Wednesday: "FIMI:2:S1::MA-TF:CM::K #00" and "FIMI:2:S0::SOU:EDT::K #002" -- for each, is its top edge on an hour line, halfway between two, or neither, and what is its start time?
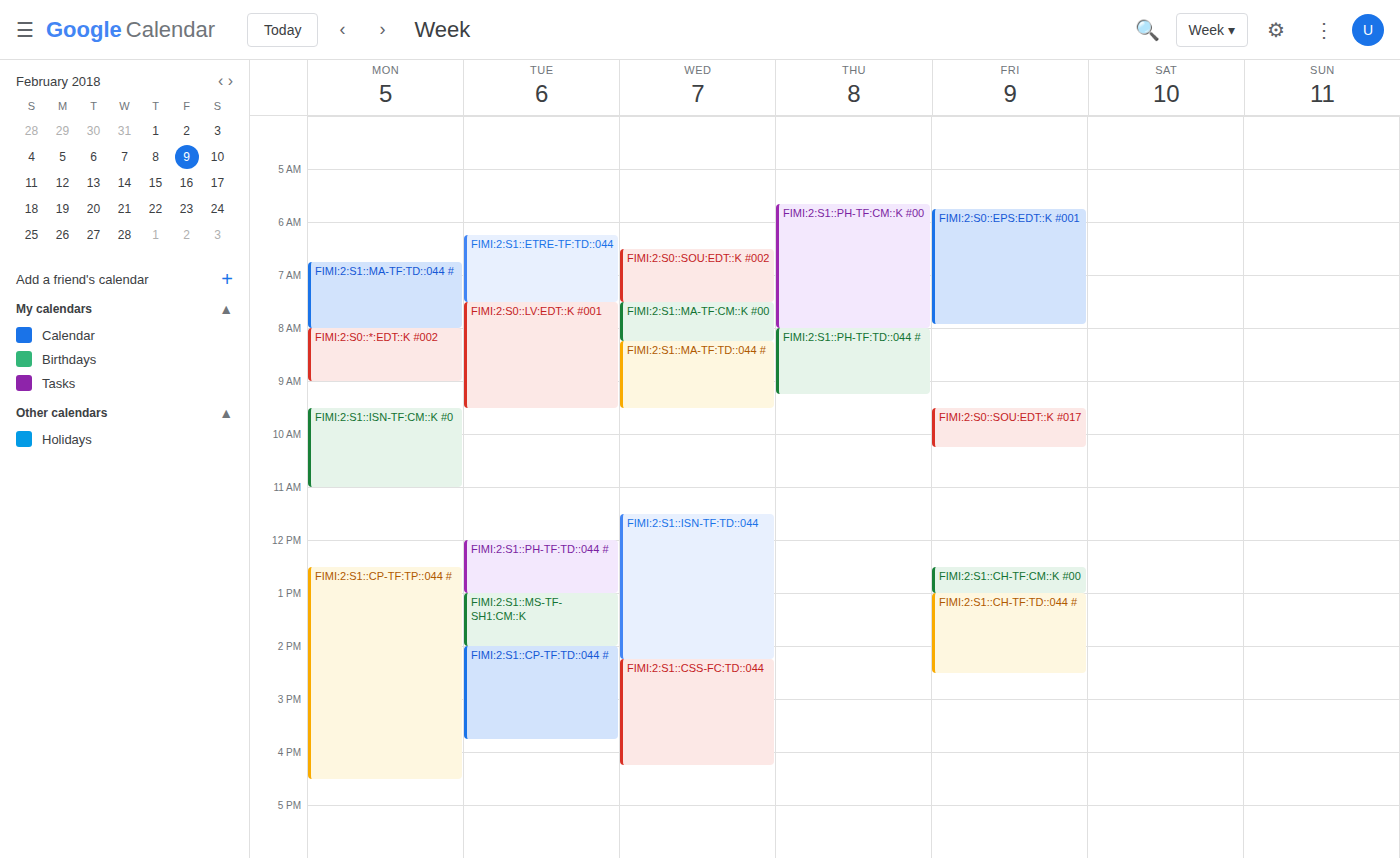
"FIMI:2:S1::MA-TF:CM::K #00": 7:30 AM, halfway between the 7 AM and 8 AM lines. "FIMI:2:S0::SOU:EDT::K #002": 6:30 AM, halfway between the 6 AM and 7 AM lines.